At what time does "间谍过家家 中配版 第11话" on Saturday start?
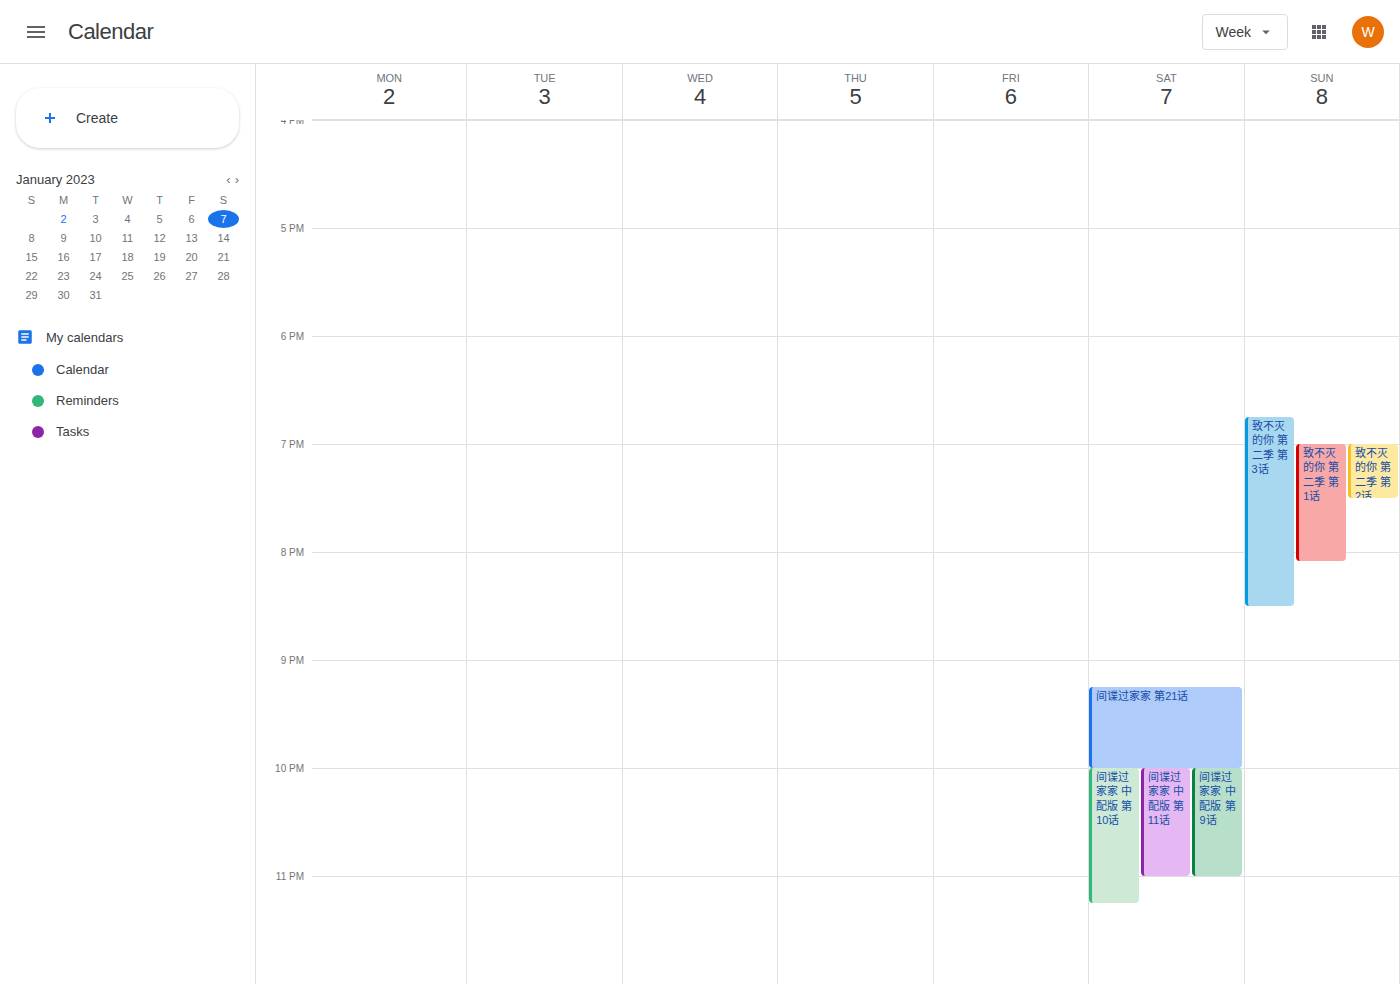
10:00 PM